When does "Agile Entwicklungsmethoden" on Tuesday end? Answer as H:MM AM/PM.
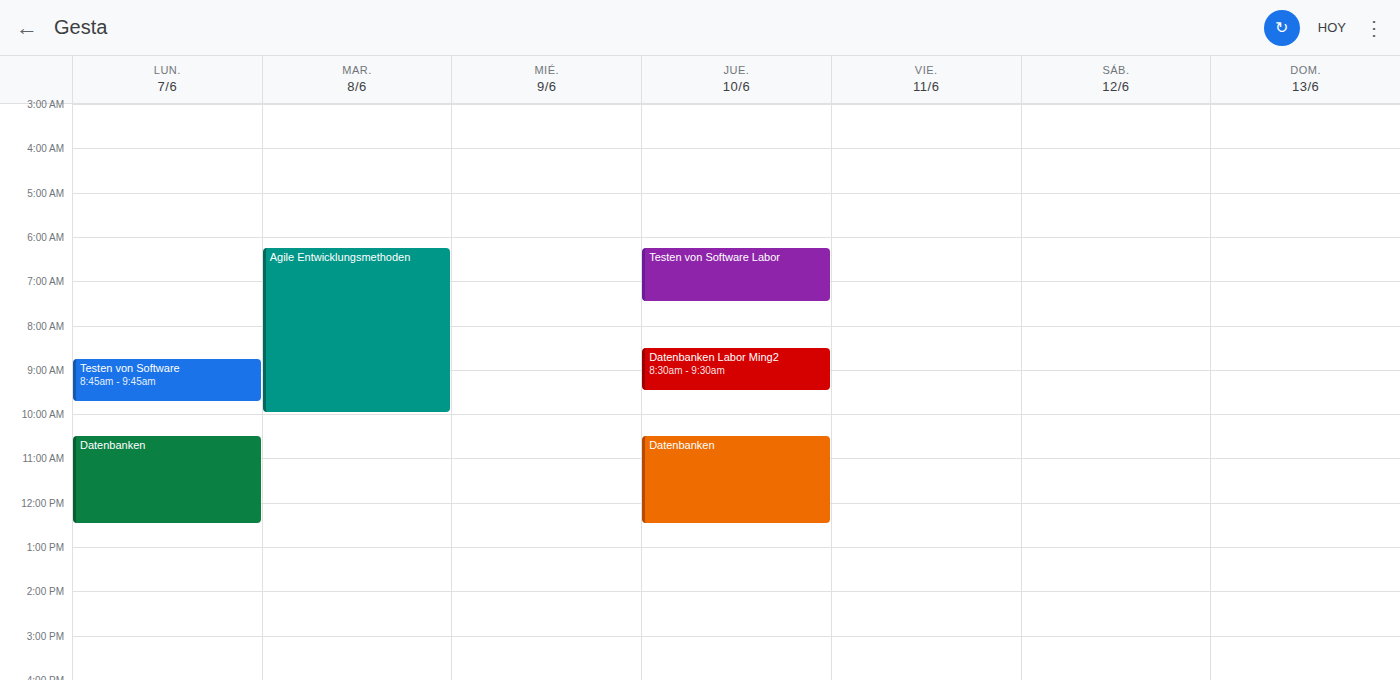
10:00 AM